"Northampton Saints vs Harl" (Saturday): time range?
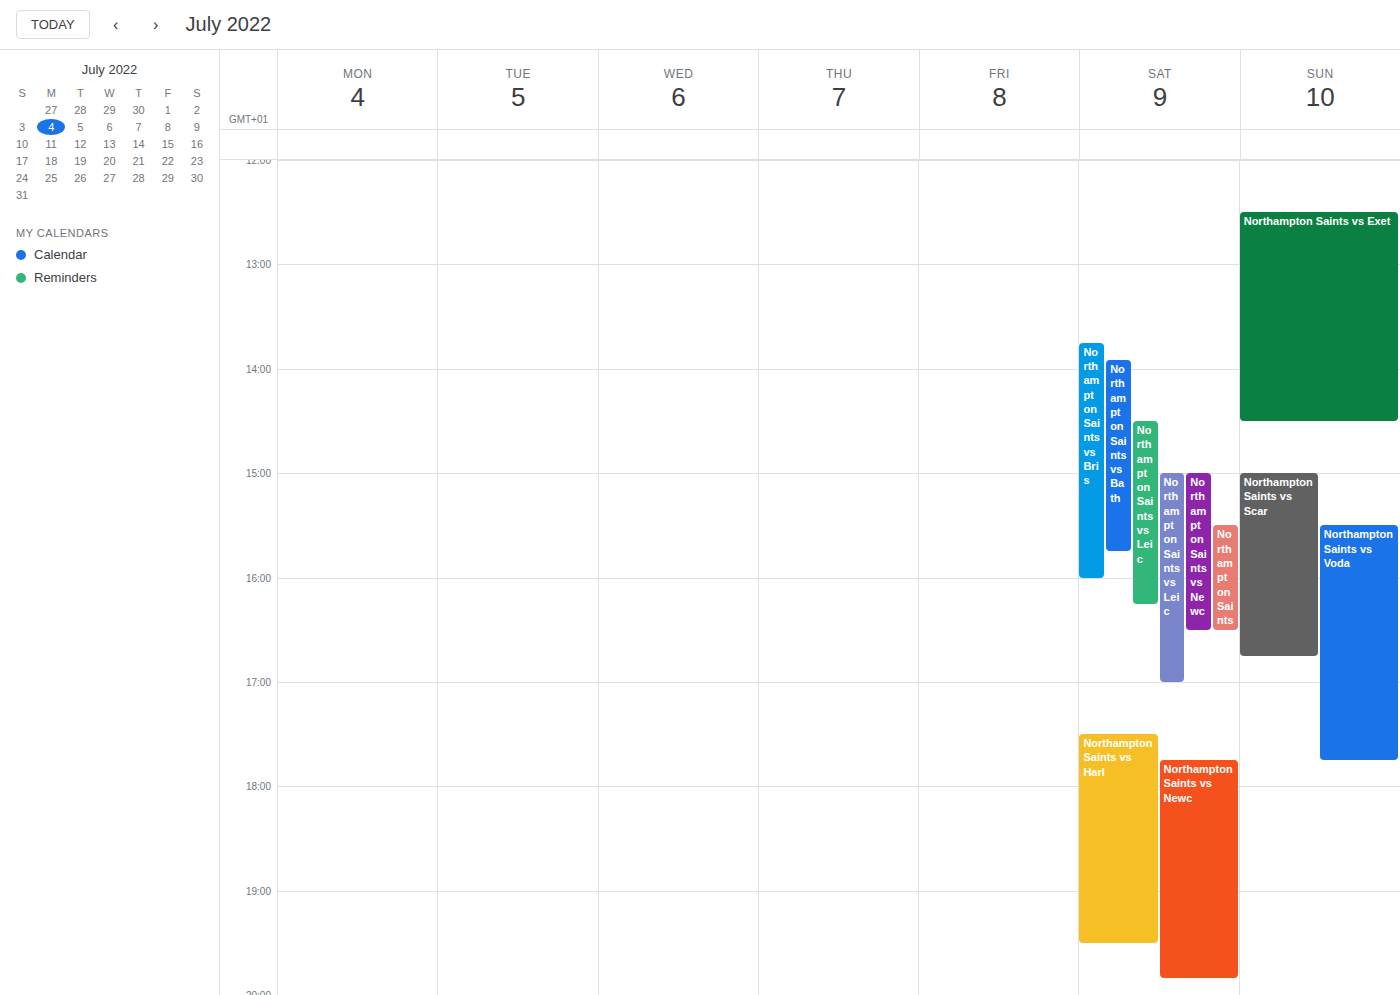
5:30 PM to 7:30 PM